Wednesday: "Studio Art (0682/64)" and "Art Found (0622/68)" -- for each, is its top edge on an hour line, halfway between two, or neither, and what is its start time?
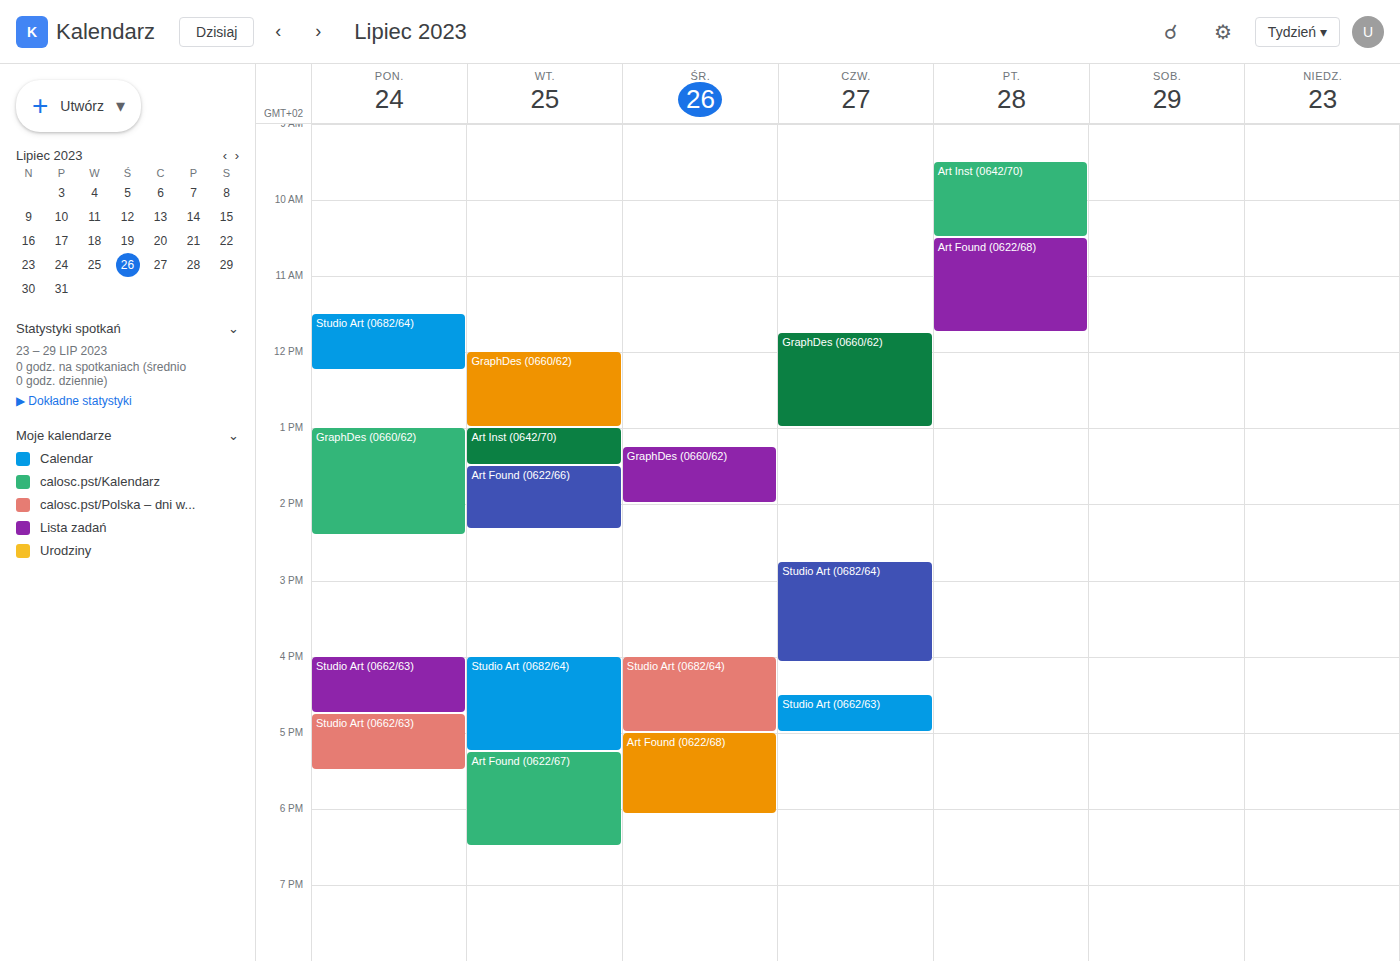
"Studio Art (0682/64)": 4:00 PM, exactly on the 4 PM line. "Art Found (0622/68)": 5:00 PM, exactly on the 5 PM line.